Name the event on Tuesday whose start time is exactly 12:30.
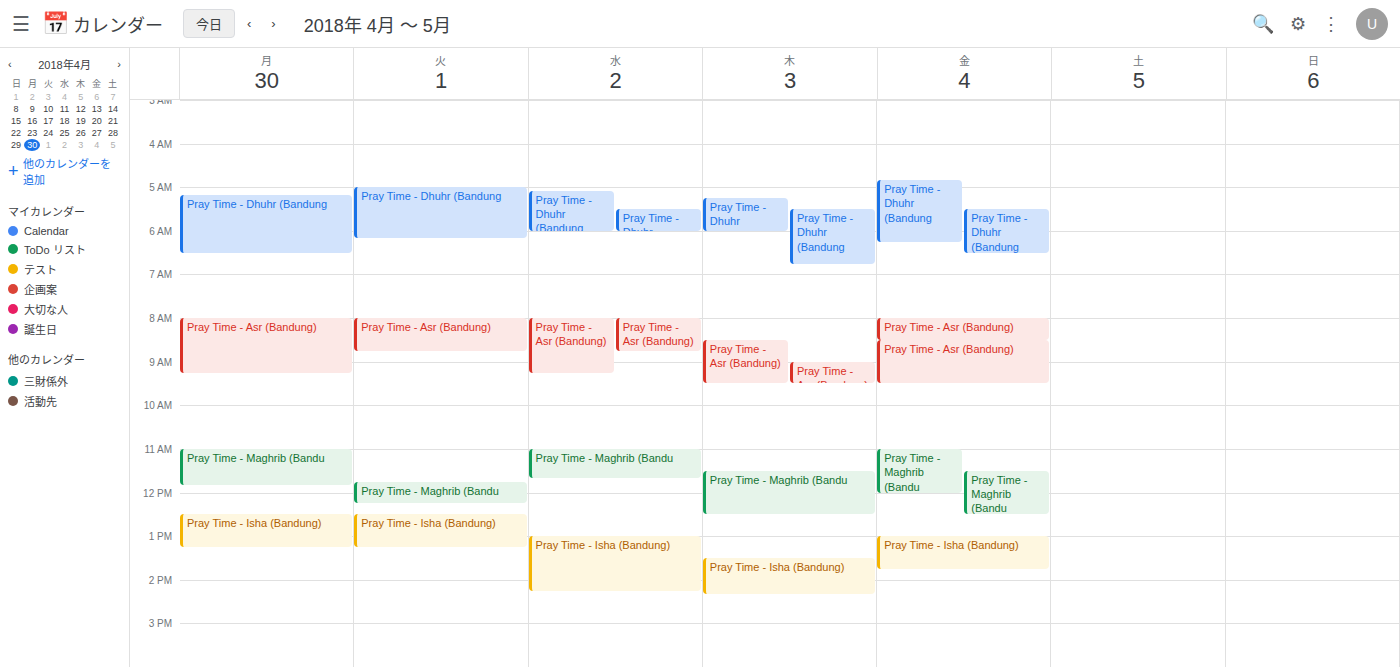
"Pray Time - Isha (Bandung)"